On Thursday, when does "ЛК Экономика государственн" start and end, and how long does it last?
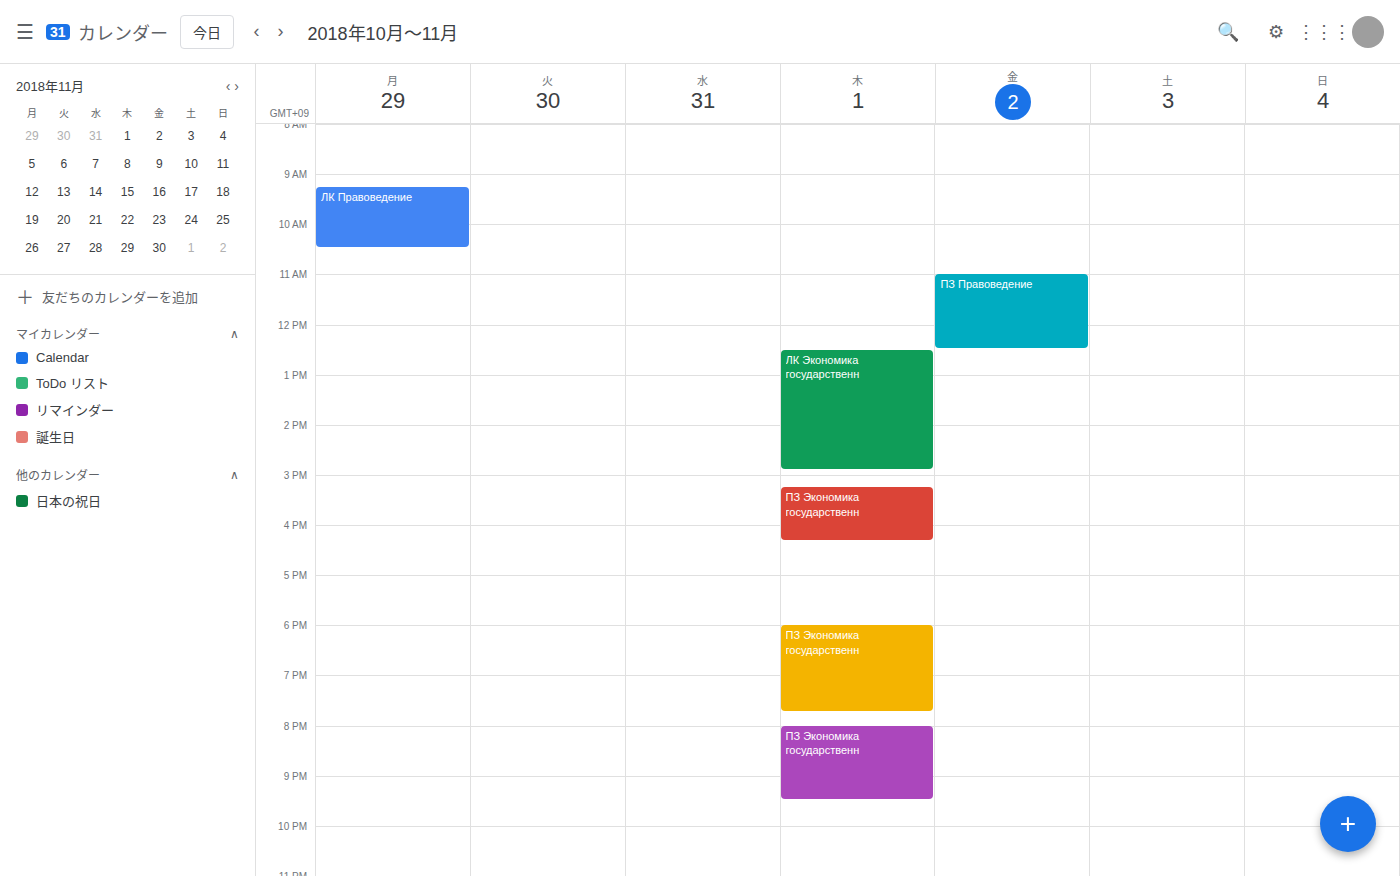
12:30 PM to 2:55 PM, 2 hours 25 minutes